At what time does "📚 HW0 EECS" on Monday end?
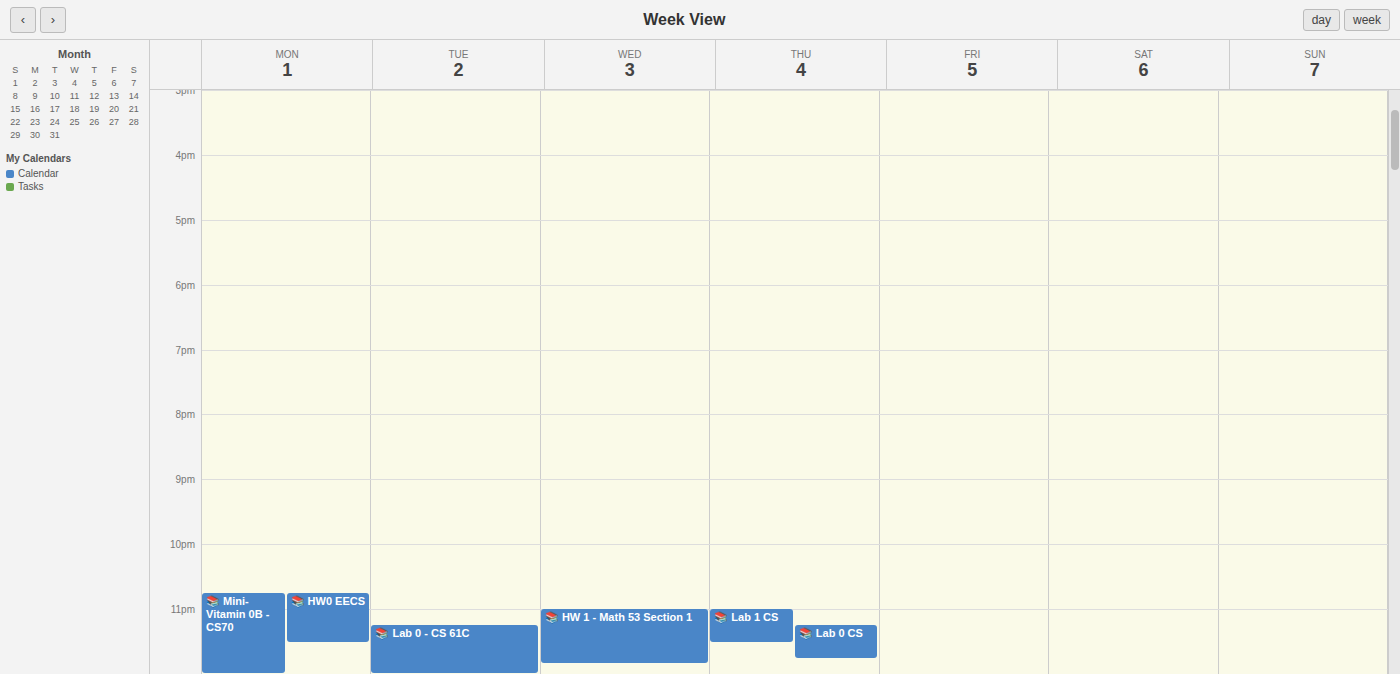
23:30